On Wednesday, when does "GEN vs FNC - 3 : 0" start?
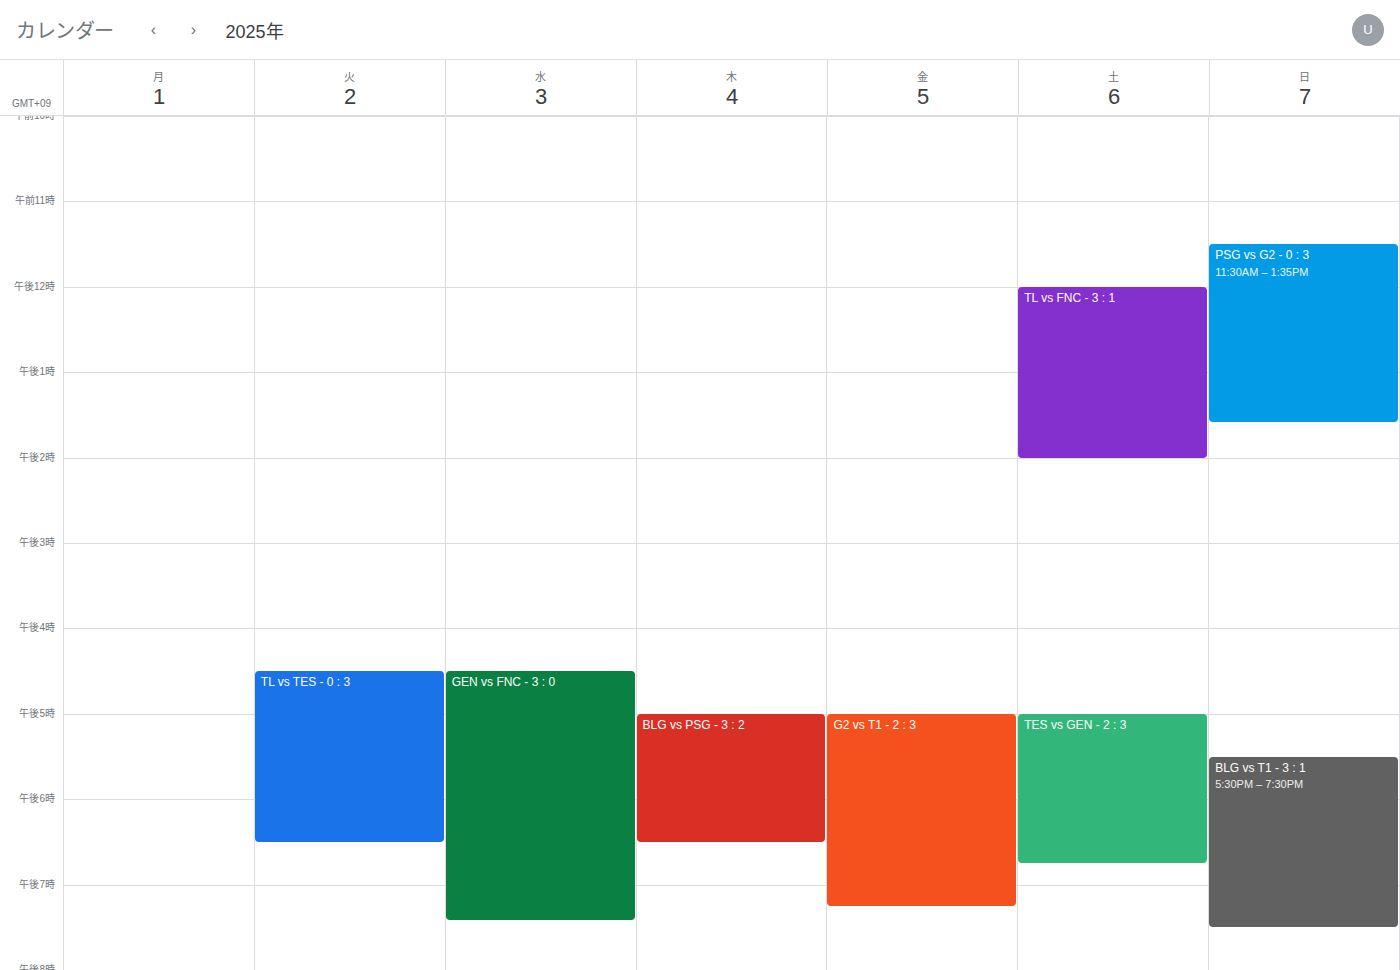
4:30 PM